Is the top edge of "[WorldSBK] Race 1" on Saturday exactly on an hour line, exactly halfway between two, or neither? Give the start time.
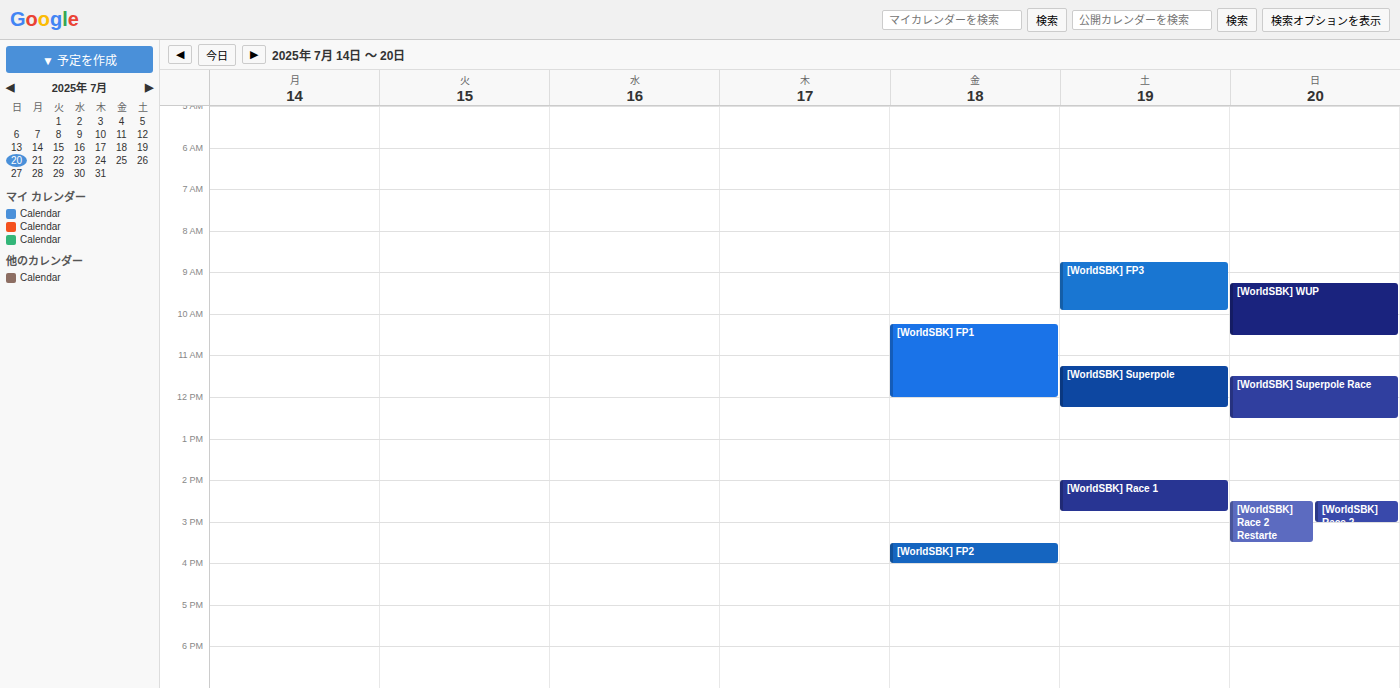
2:00 PM -- exactly on the 2 PM line.